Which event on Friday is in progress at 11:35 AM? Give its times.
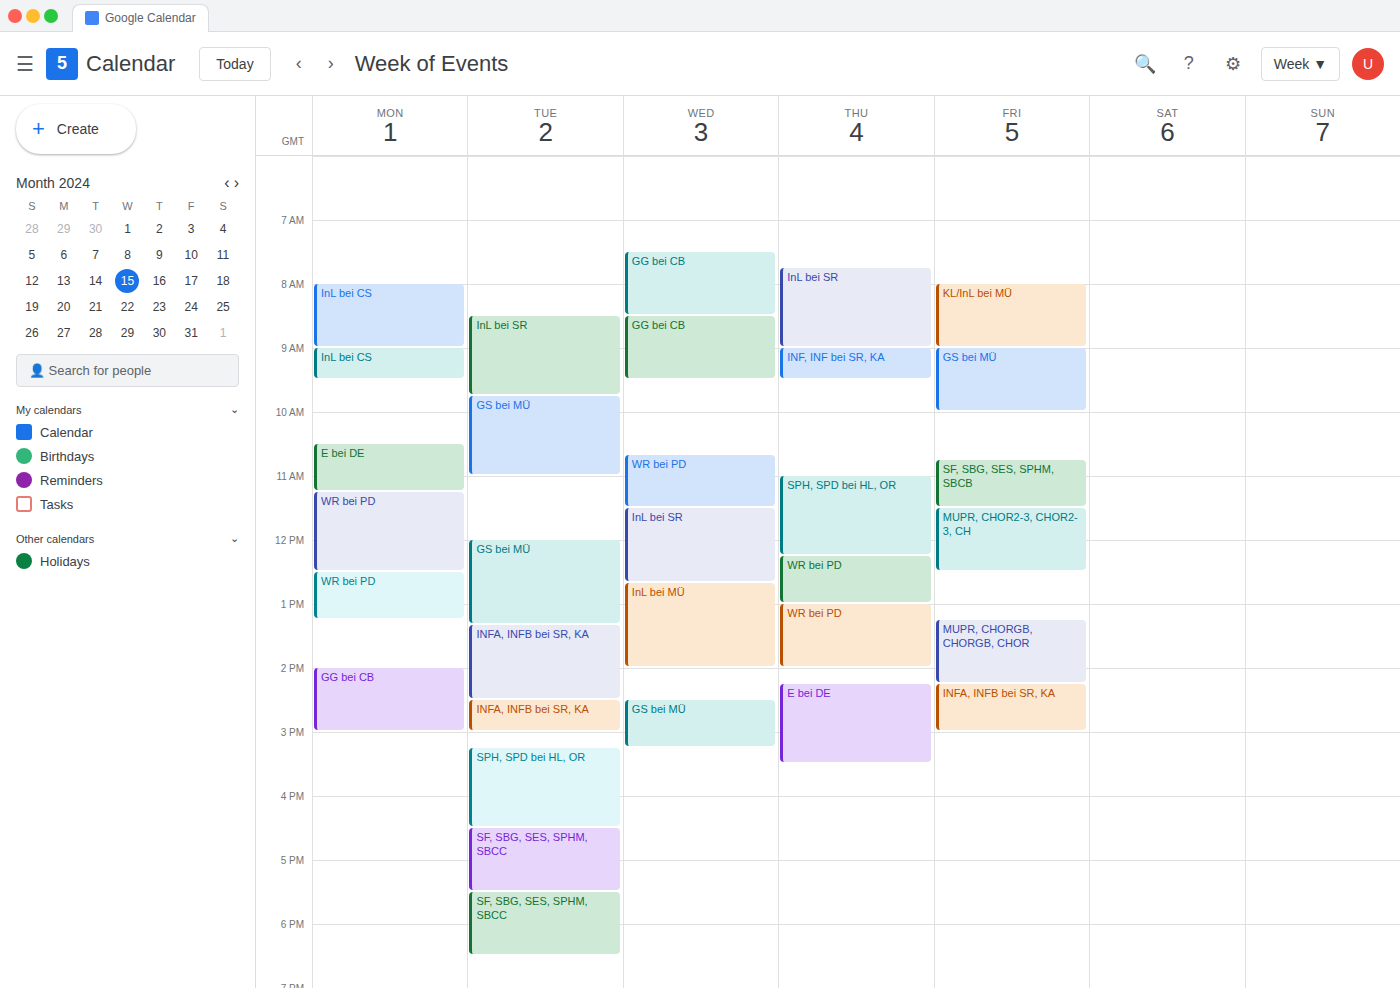
"MUPR, CHOR2-3, CHOR2-3, CH", 11:30 AM to 12:30 PM